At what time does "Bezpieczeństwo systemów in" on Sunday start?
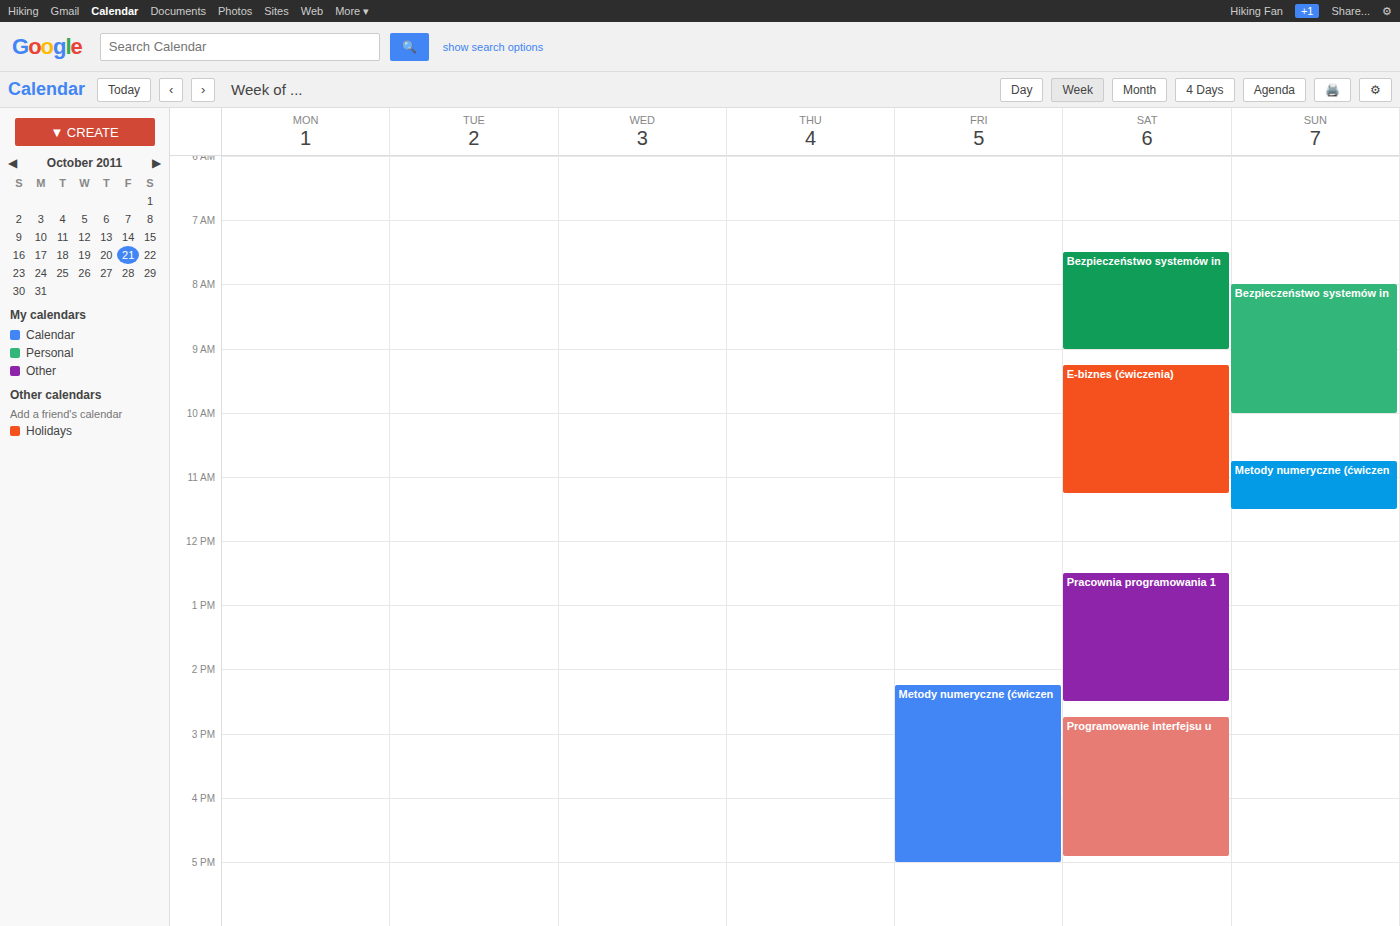
8:00 AM